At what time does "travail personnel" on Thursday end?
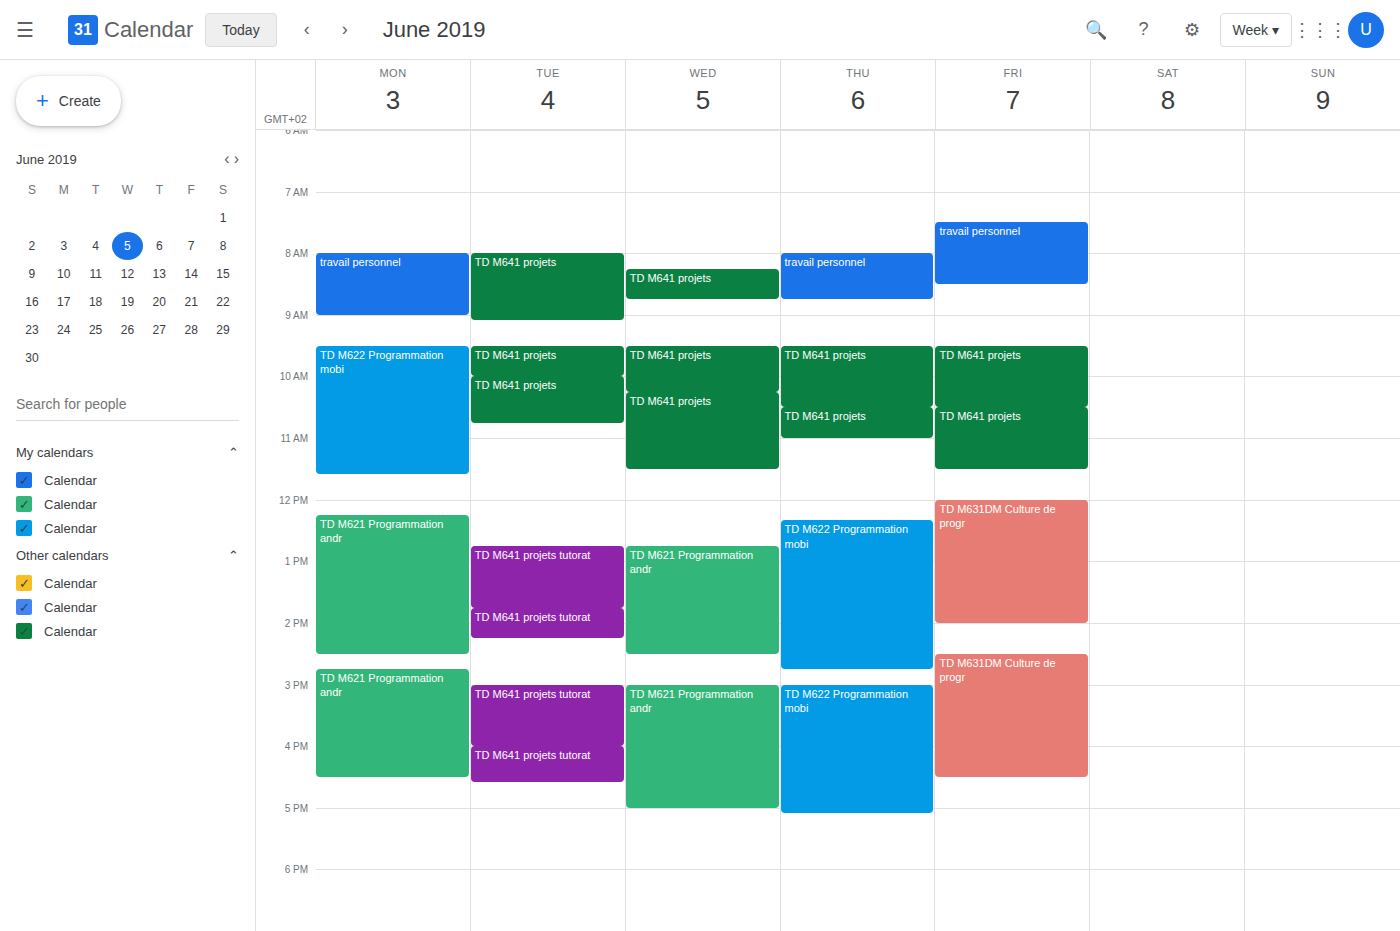
8:45 AM